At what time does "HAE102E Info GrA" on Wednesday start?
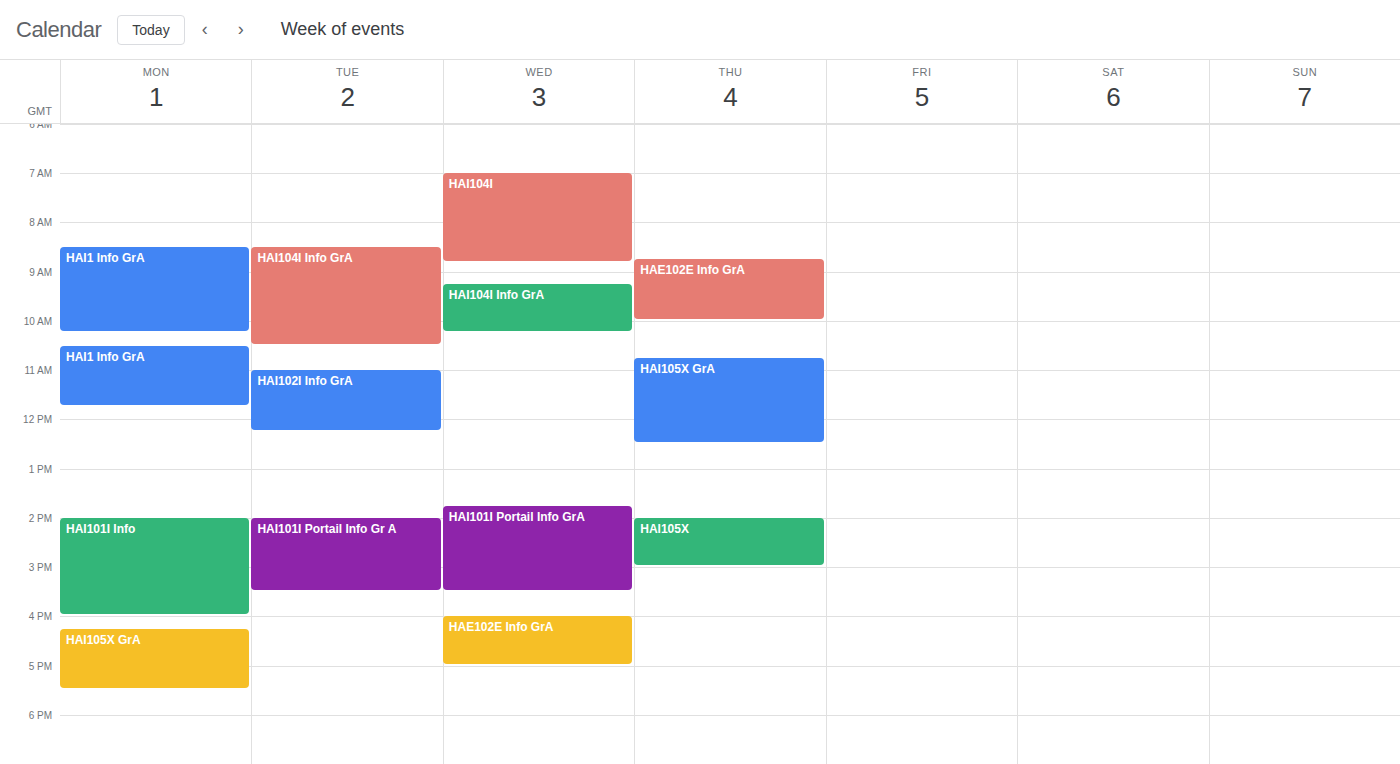
4:00 PM